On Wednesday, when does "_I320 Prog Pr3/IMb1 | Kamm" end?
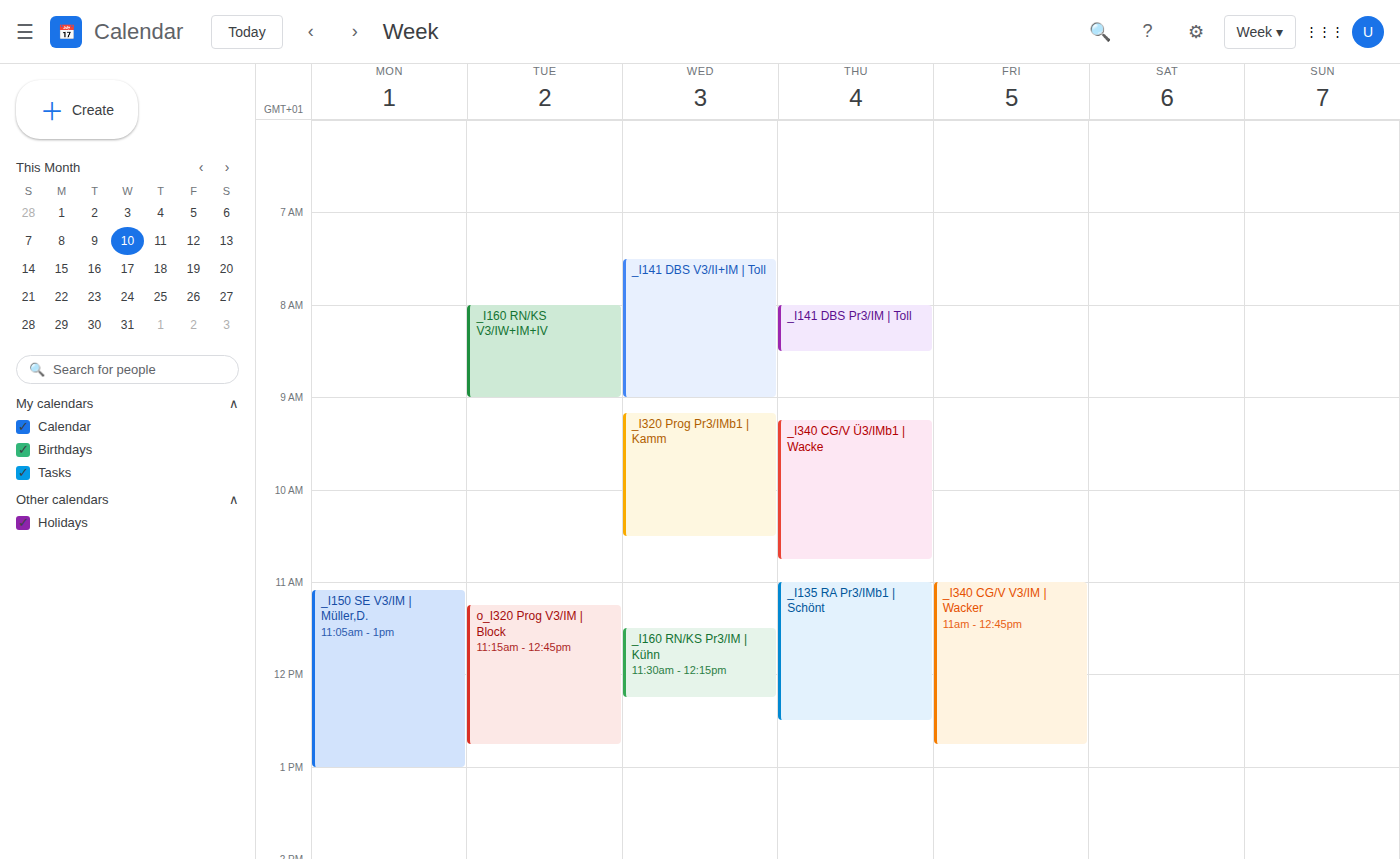
10:30 AM